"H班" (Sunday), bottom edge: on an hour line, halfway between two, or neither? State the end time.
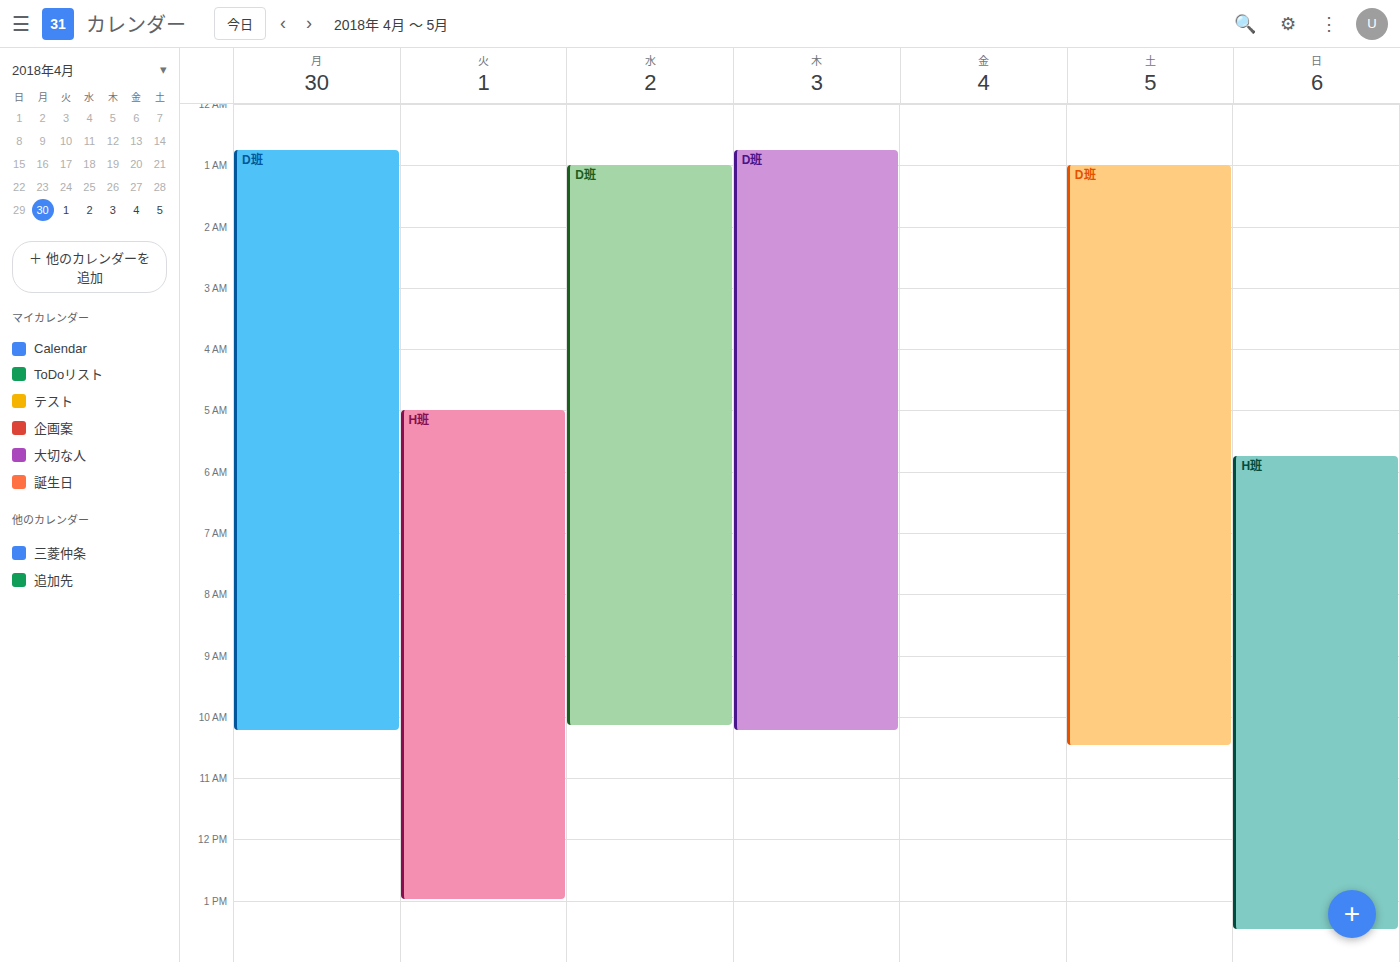
1:30 PM -- halfway between the 1 PM and 2 PM lines.